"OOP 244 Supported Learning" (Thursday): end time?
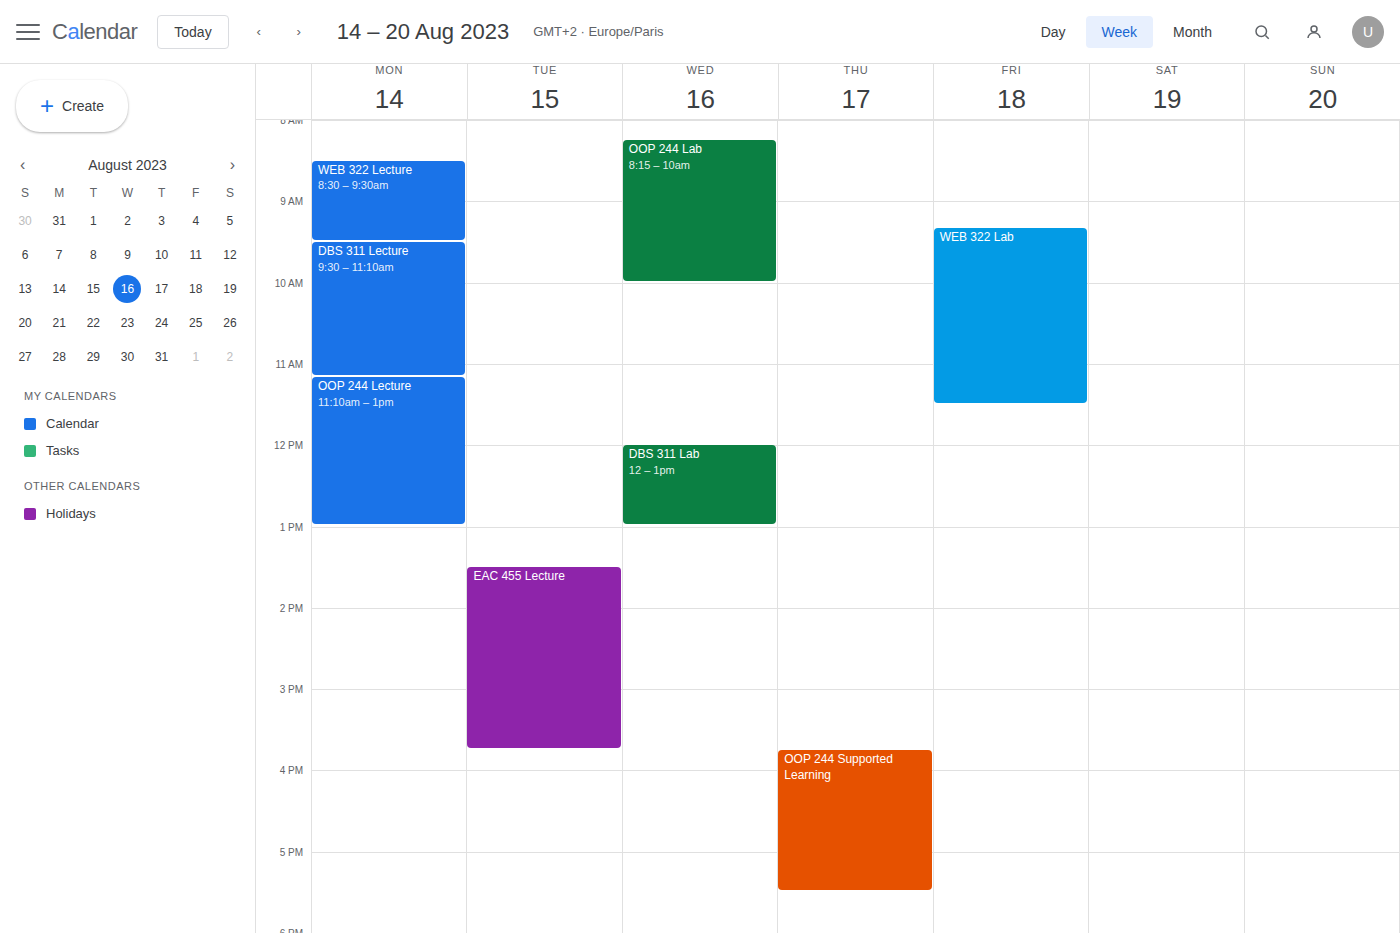
5:30 PM